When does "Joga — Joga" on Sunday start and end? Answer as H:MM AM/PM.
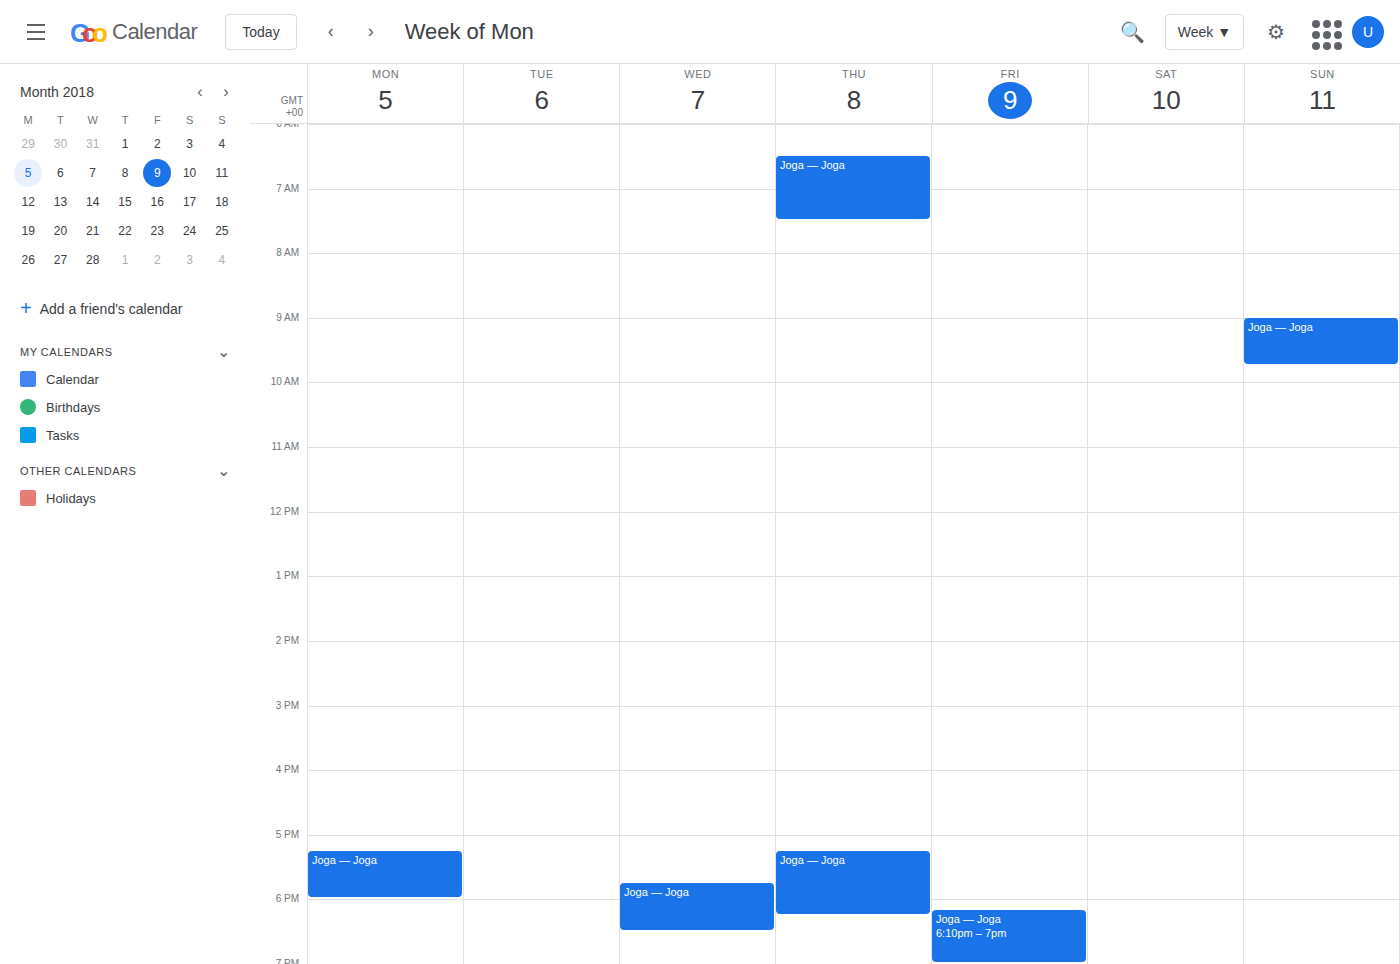
9:00 AM to 9:45 AM